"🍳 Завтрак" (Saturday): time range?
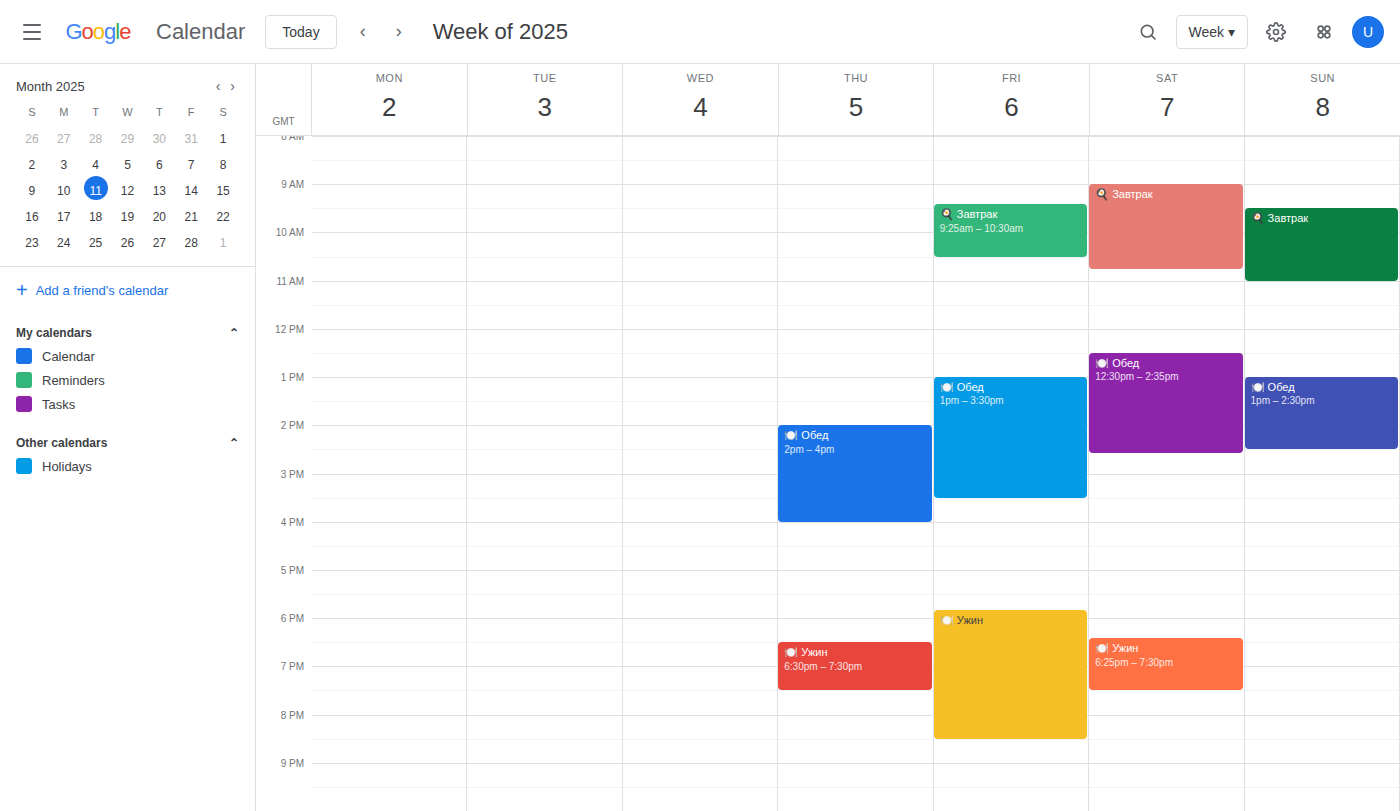
9:00 AM to 10:45 AM